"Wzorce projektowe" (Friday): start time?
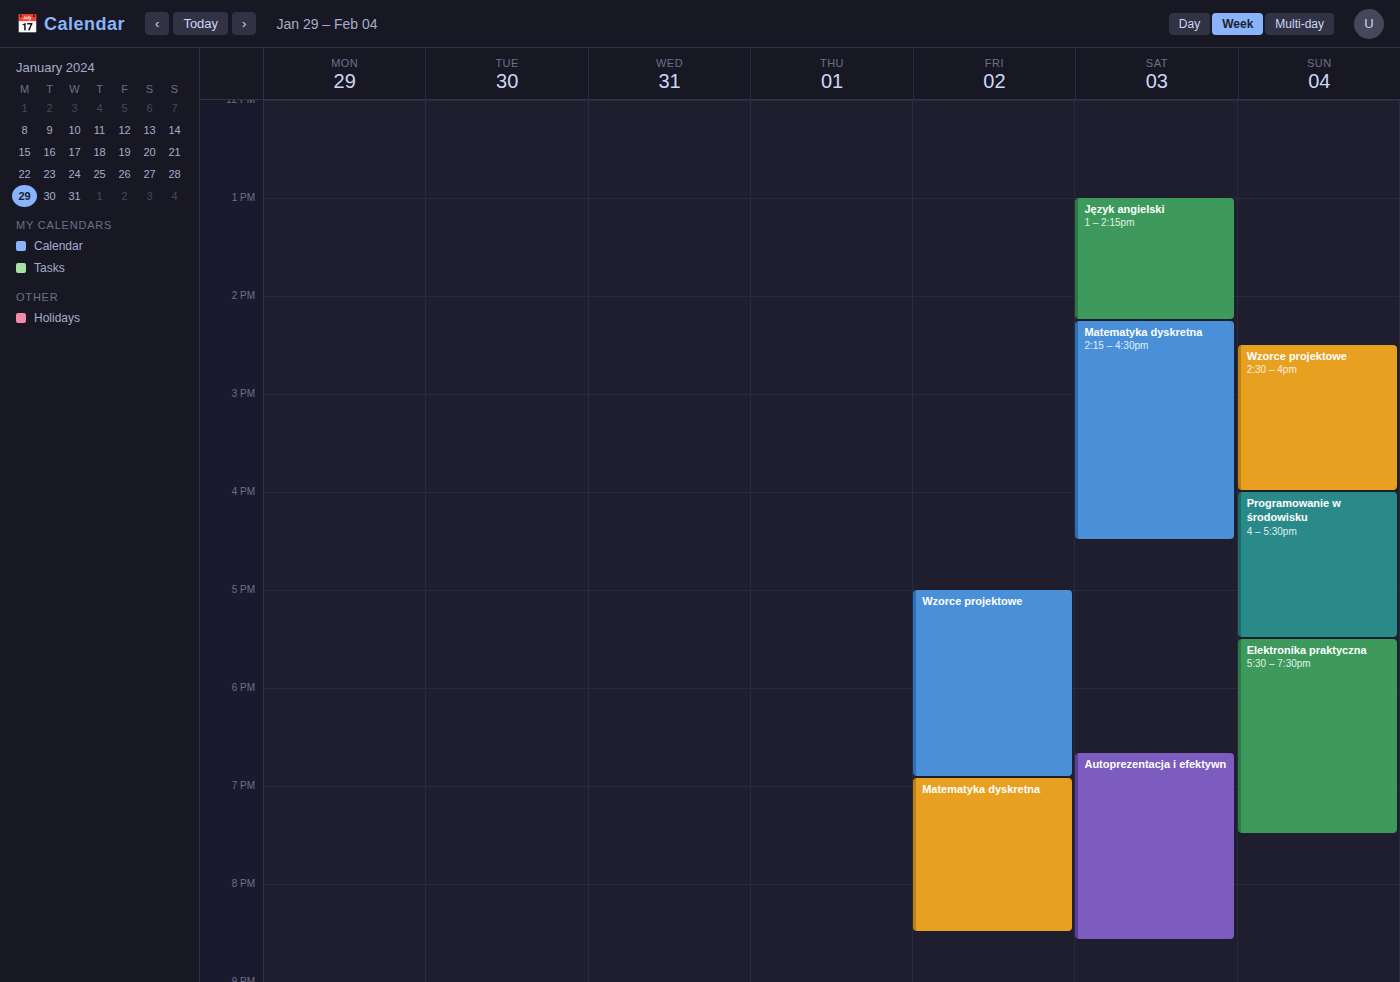
17:00